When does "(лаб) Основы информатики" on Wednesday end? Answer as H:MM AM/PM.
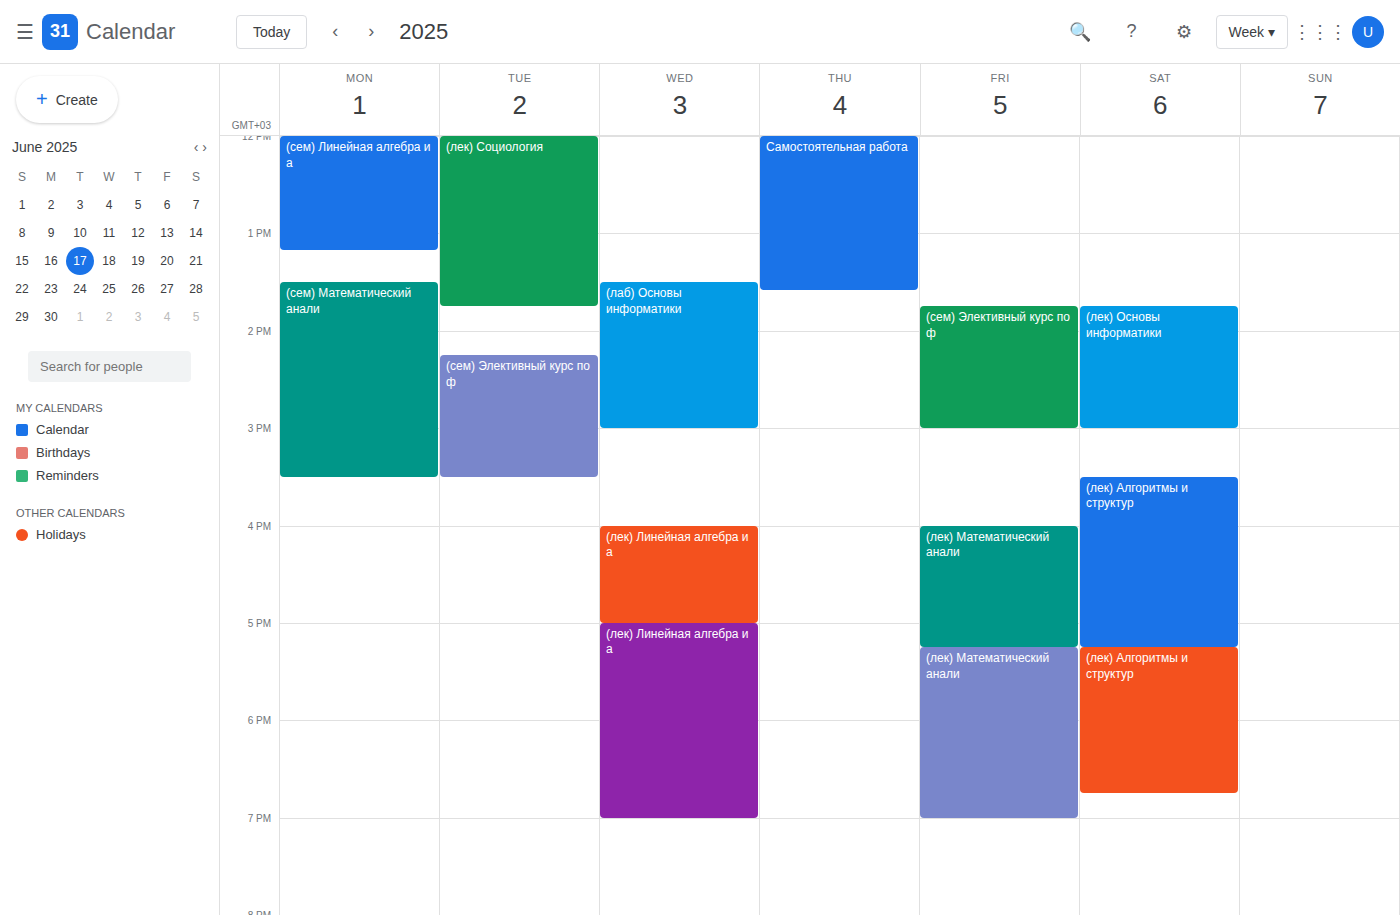
3:00 PM